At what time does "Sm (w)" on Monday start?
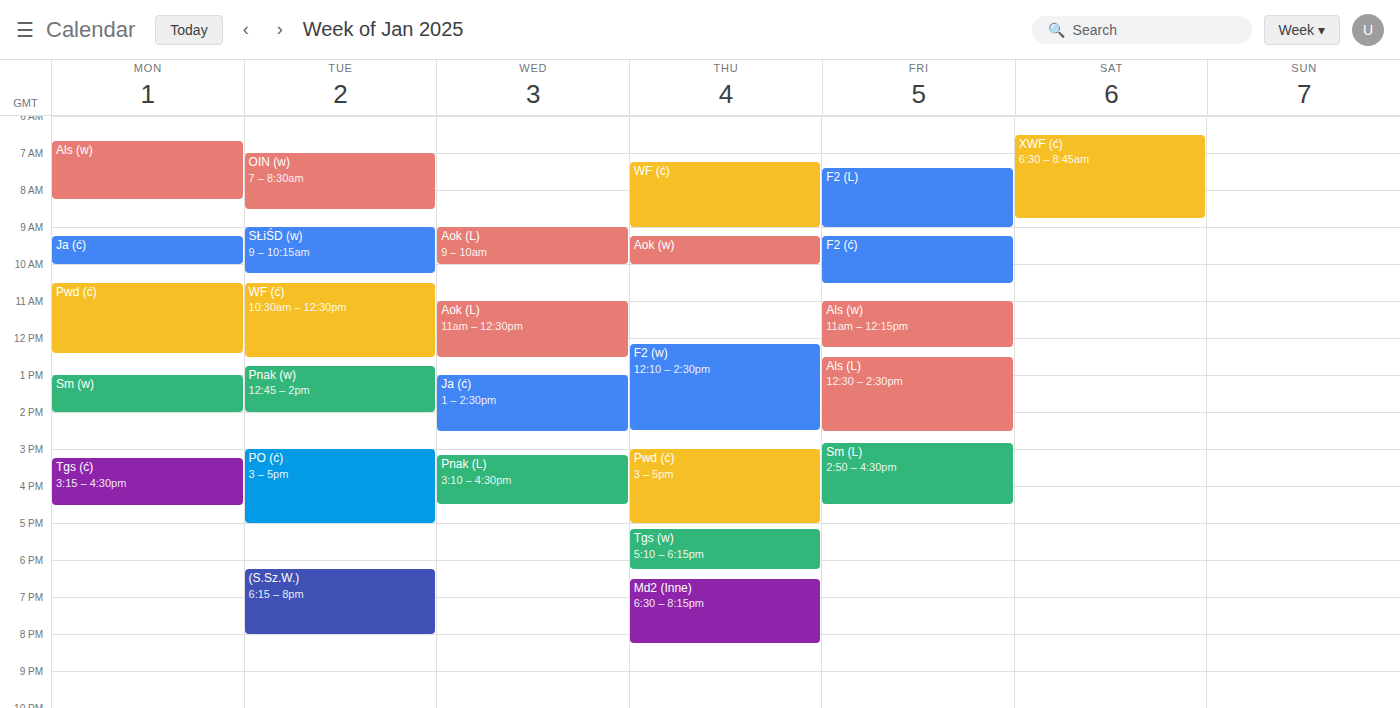
1:00 PM